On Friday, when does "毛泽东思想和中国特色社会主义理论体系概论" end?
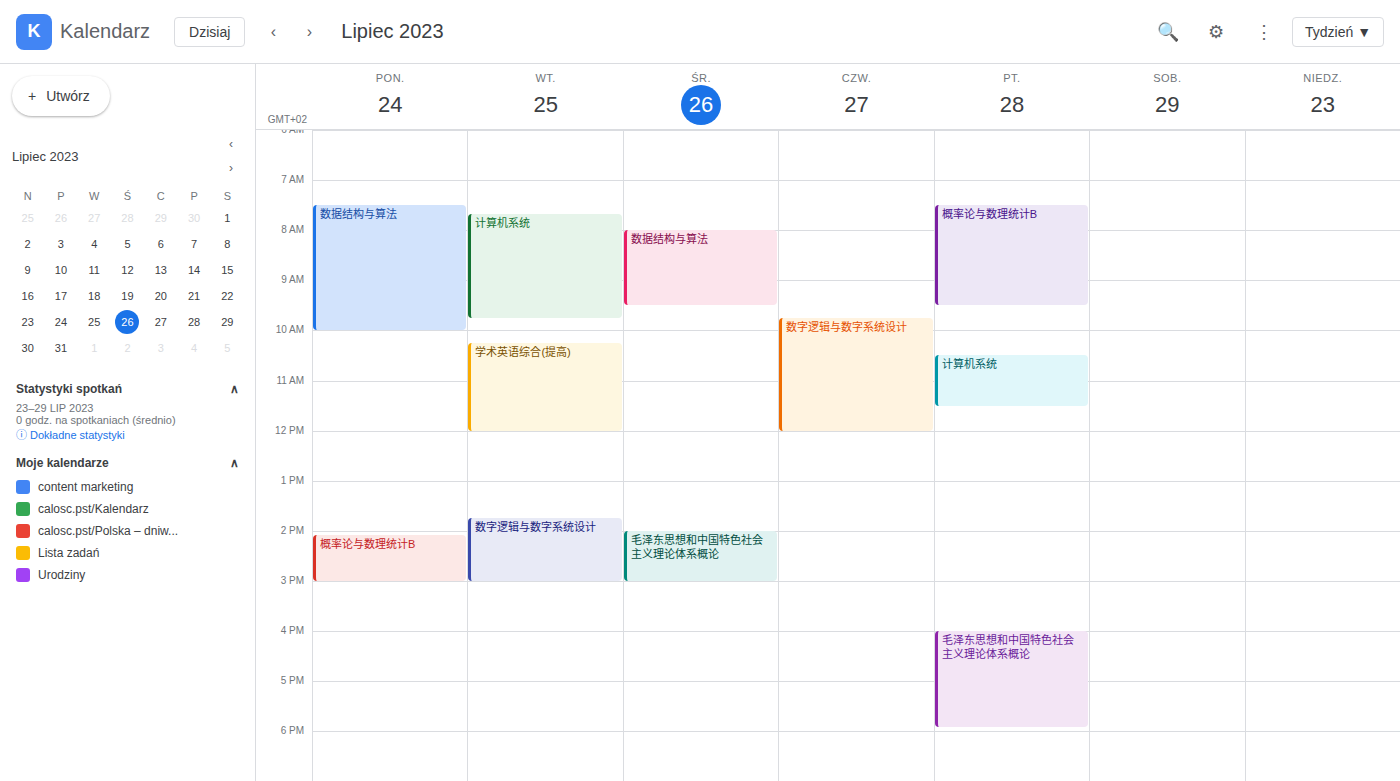
5:55 PM